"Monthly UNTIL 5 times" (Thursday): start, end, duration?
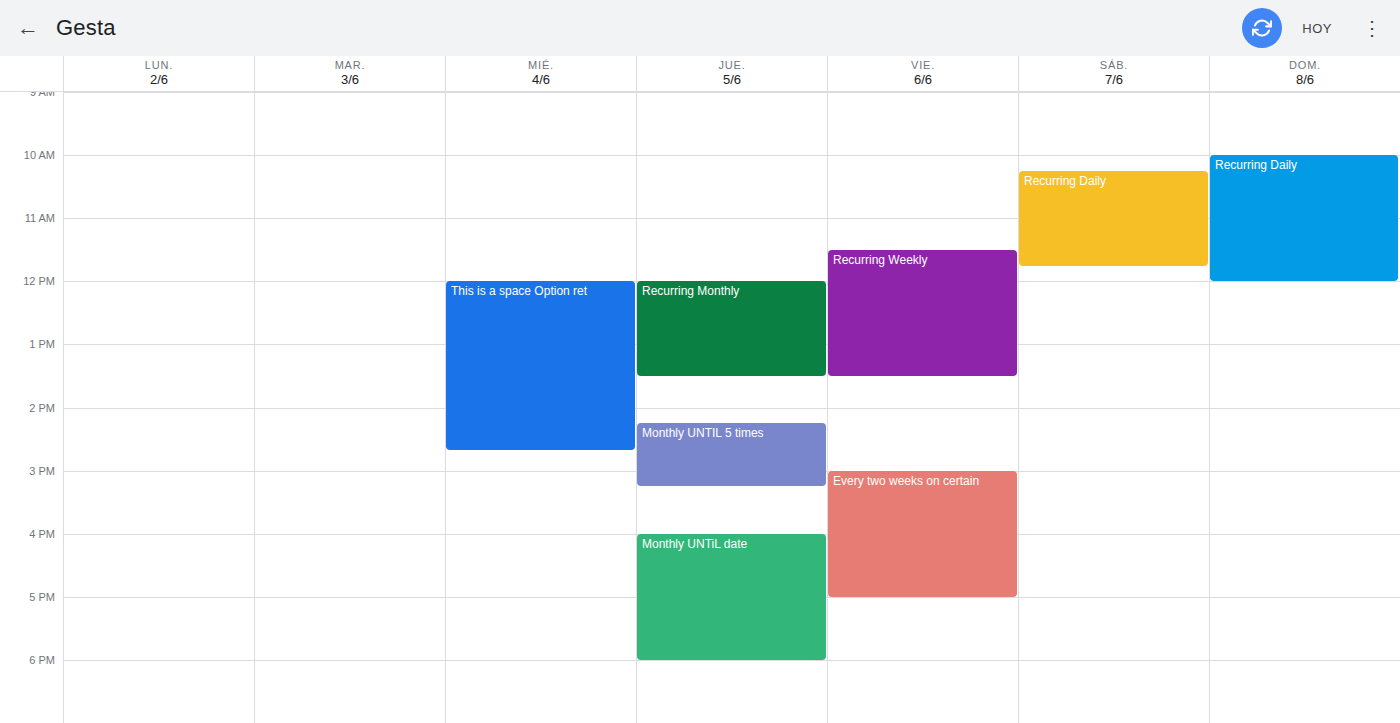
2:15 PM to 3:15 PM, 1 hour